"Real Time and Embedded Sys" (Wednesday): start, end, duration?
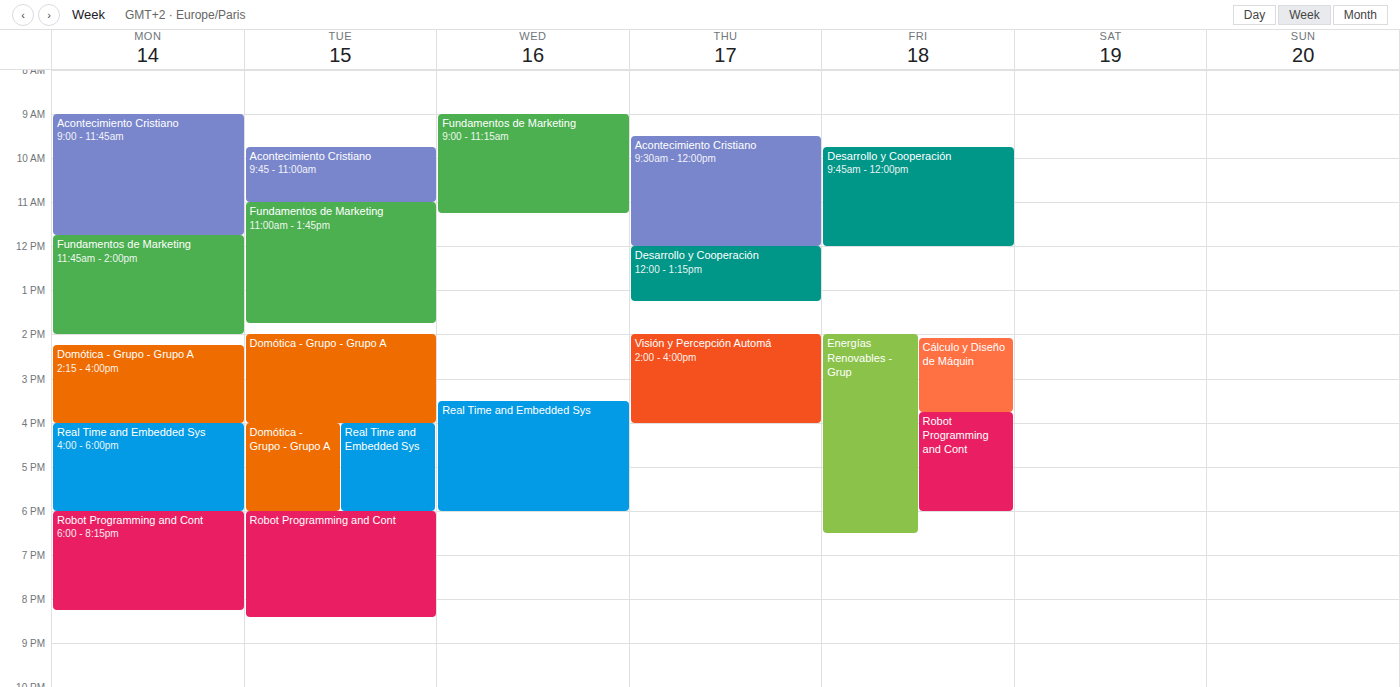
3:30 PM to 6:00 PM, 2 hours 30 minutes